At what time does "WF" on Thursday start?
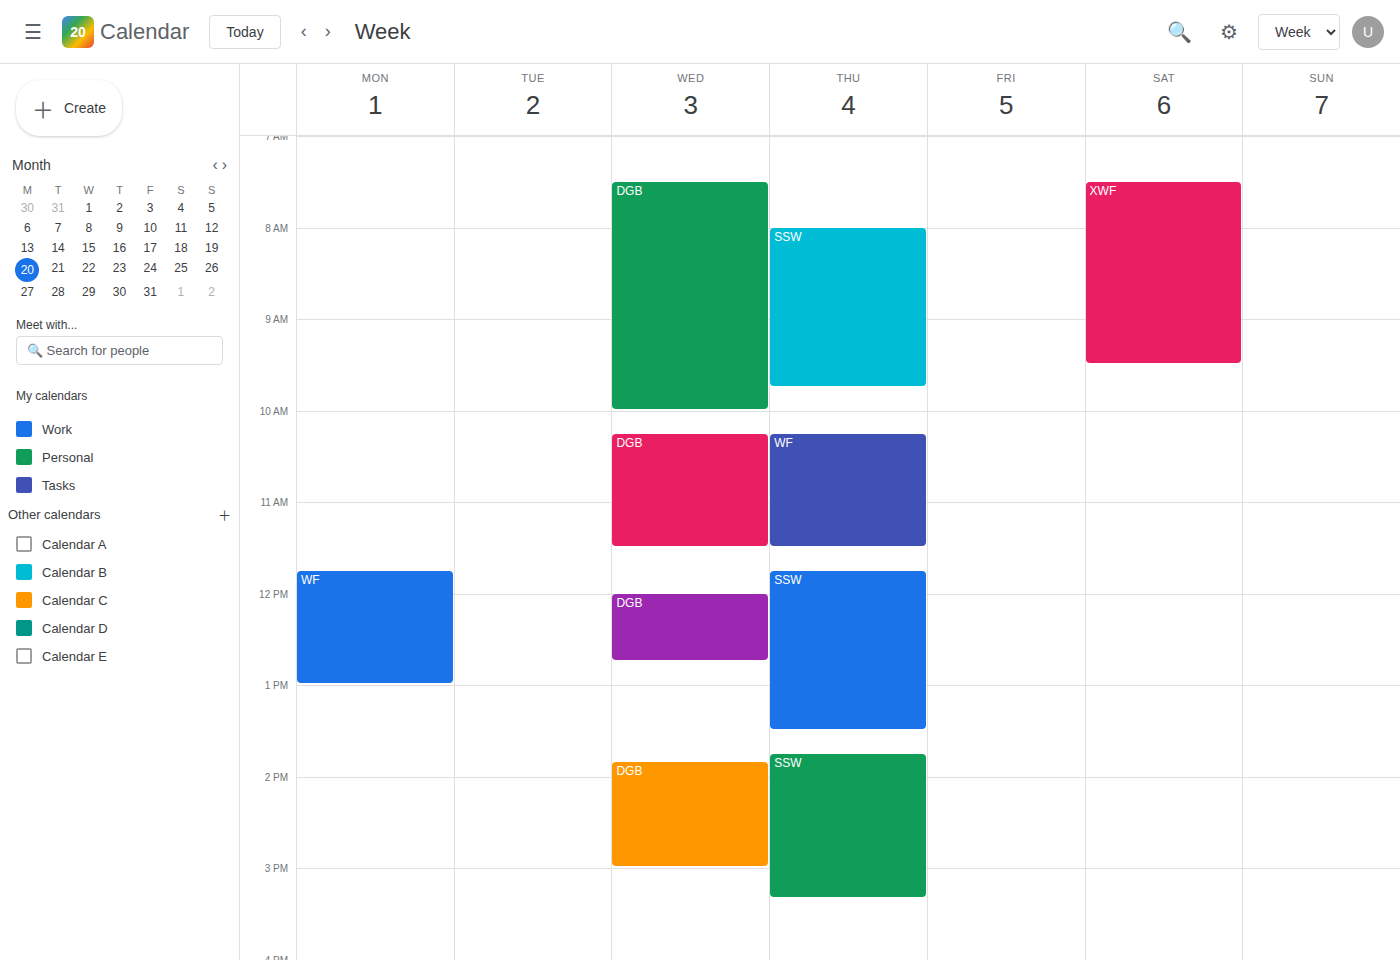
10:15 AM